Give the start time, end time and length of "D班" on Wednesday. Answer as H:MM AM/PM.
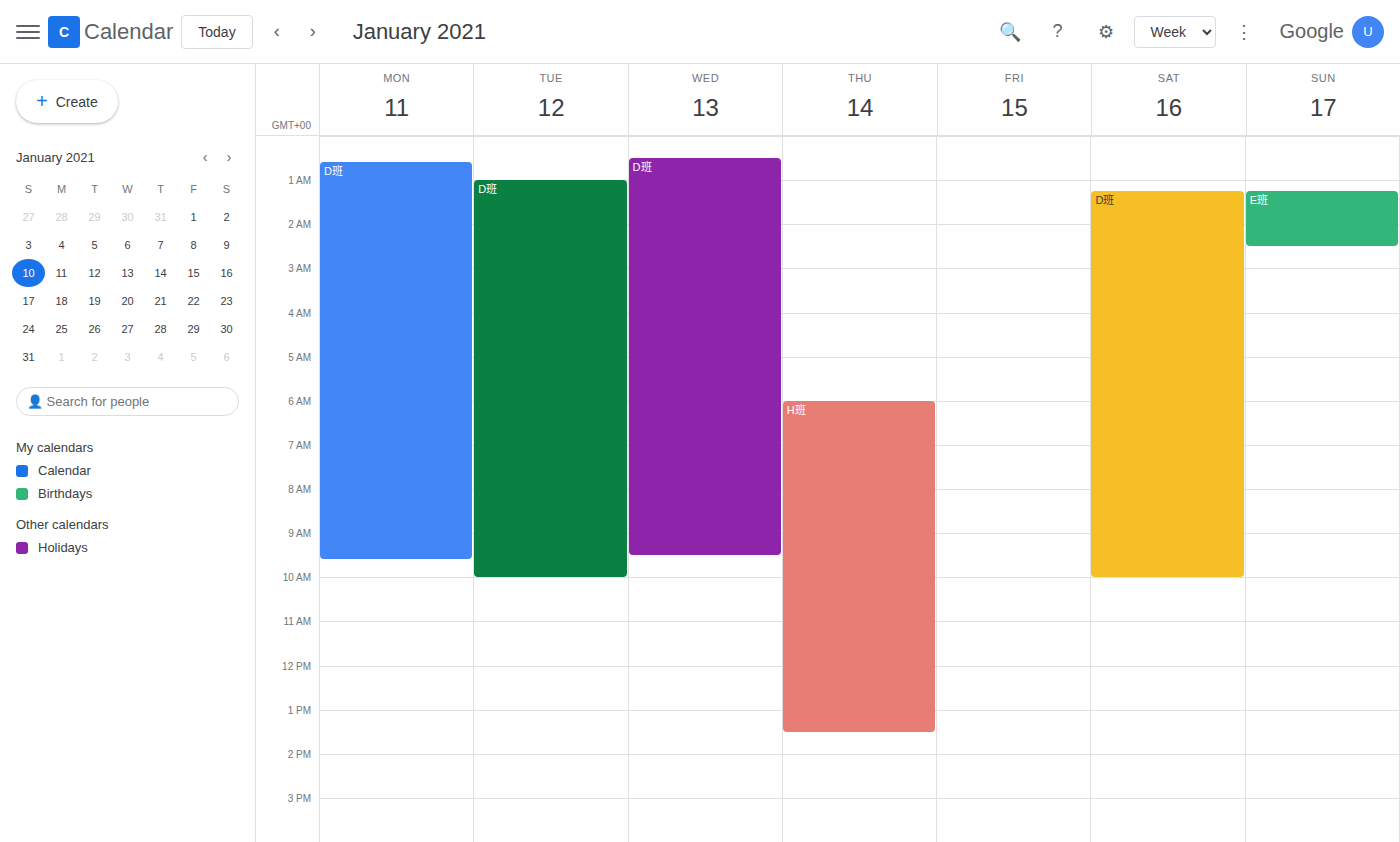
12:30 AM to 9:30 AM, 9 hours